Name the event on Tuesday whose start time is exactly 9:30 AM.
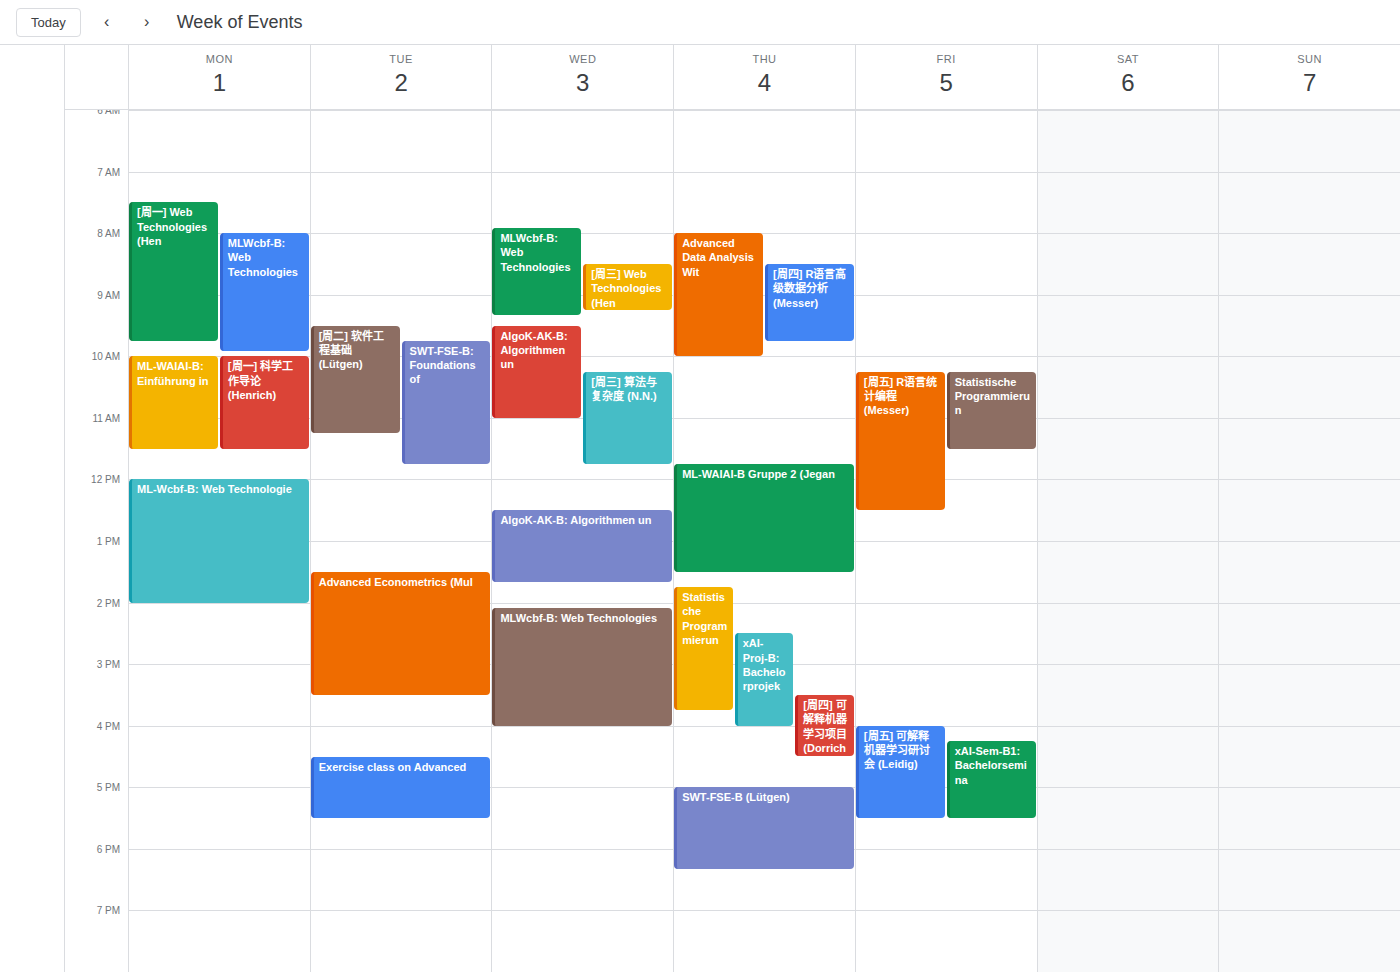
"[周二] 软件工程基础 (Lütgen)"